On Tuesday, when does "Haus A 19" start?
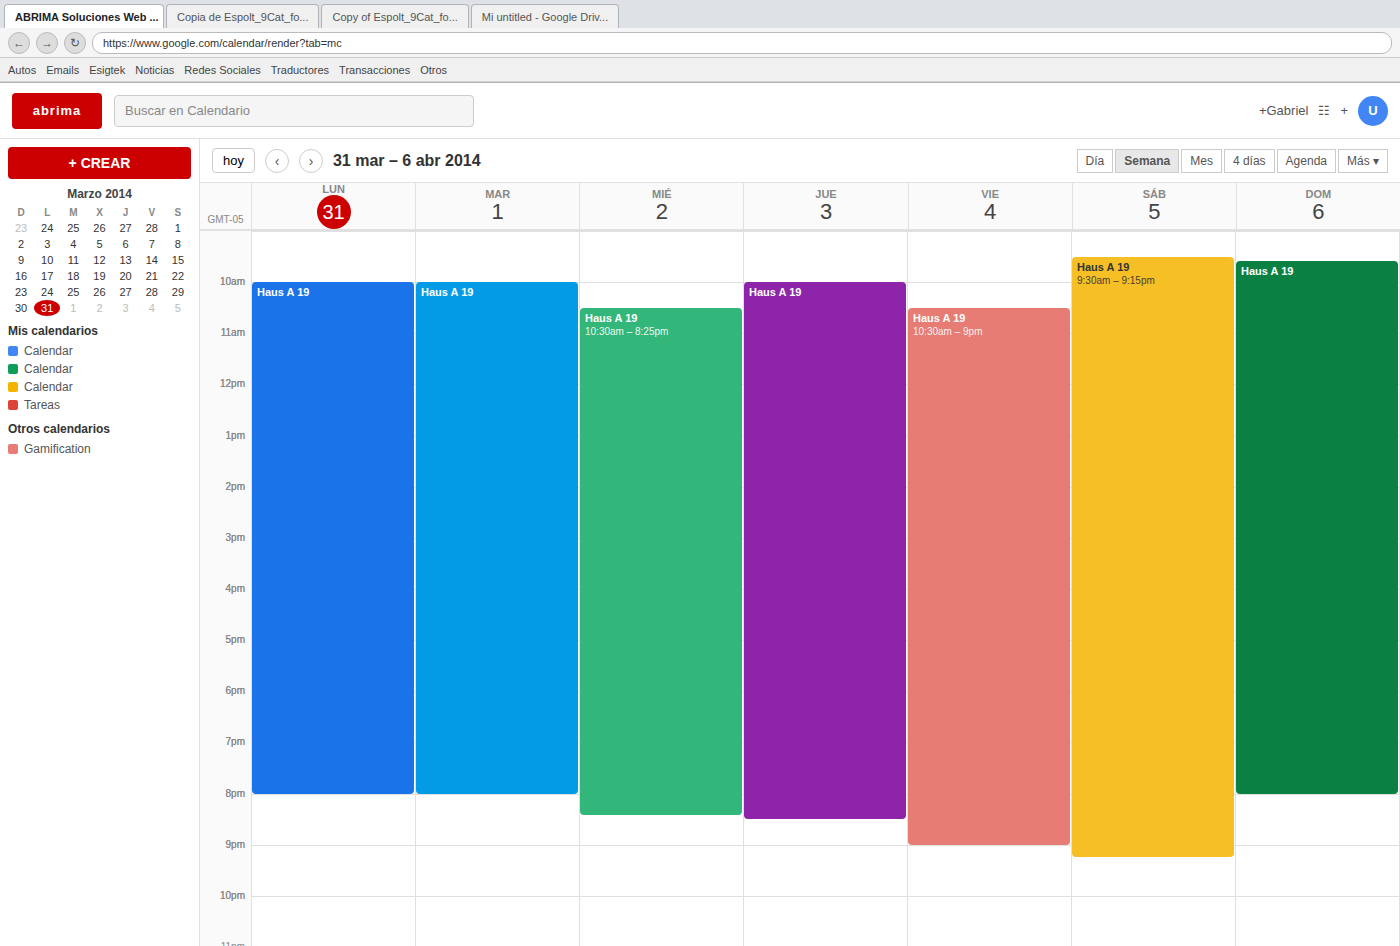
10:00 AM